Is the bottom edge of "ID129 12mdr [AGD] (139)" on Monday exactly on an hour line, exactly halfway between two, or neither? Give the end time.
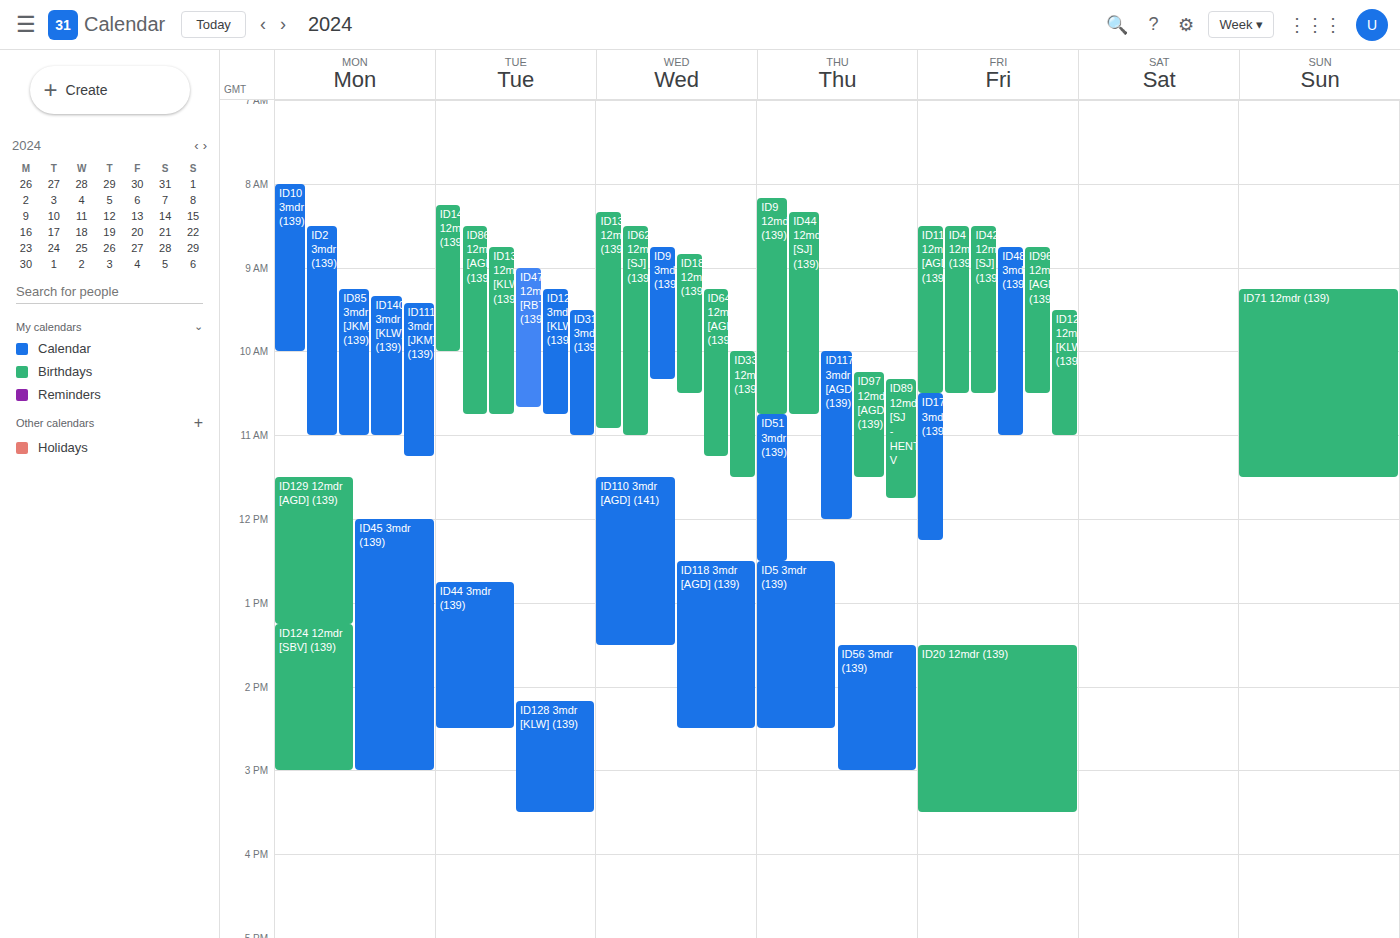
1:15 PM -- neither: a quarter of the way from the 1 PM line to the 2 PM line.